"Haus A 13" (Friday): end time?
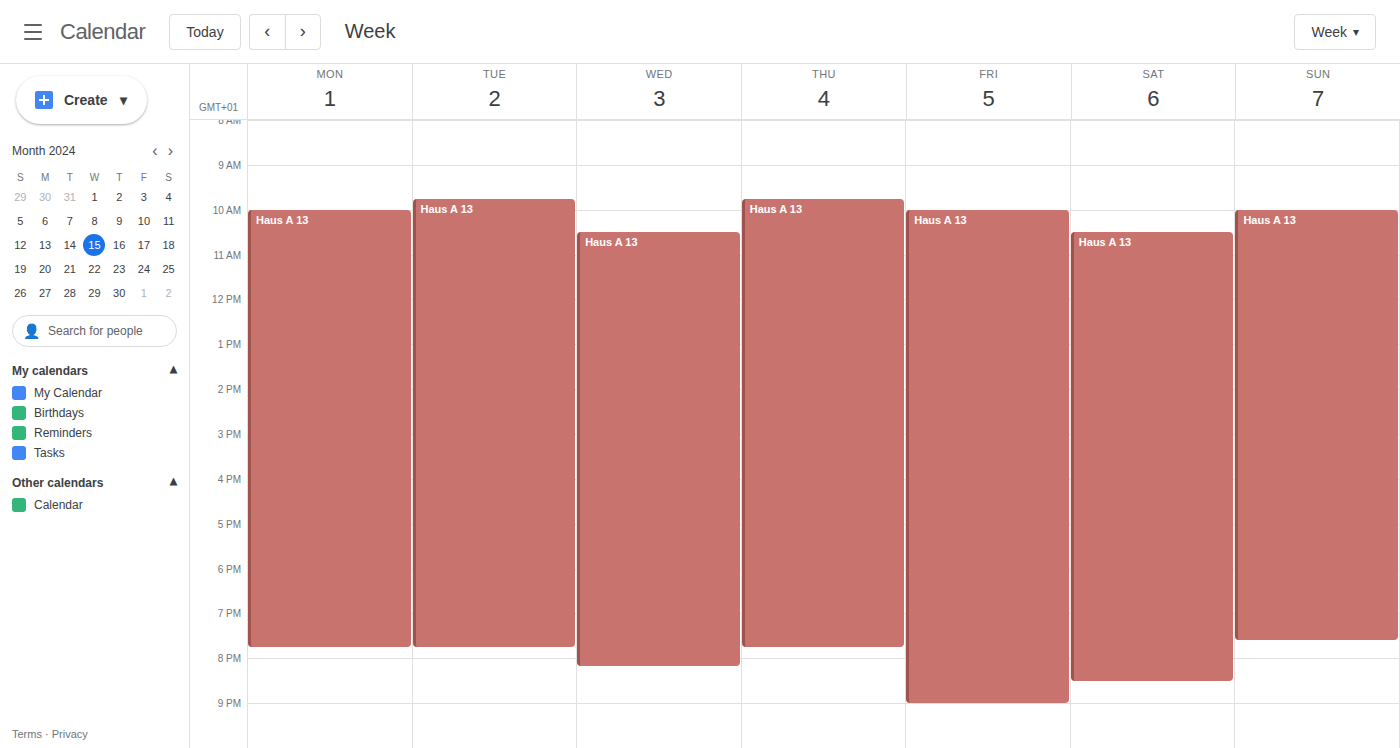
9:00 PM